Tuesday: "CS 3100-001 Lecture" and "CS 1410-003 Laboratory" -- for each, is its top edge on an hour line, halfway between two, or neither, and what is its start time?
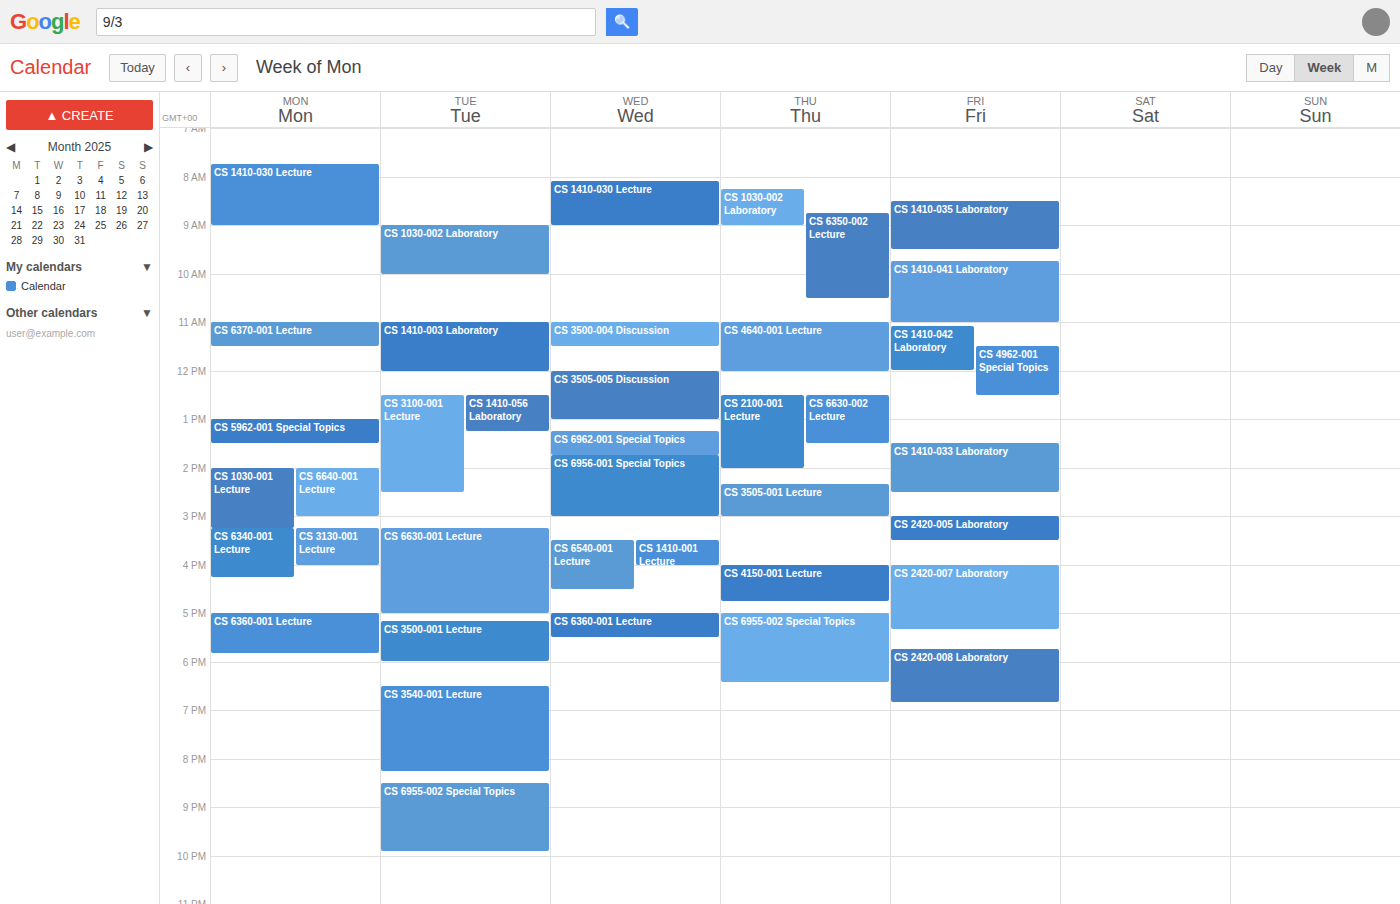
"CS 3100-001 Lecture": 12:30, halfway between the 12:00 and 13:00 lines. "CS 1410-003 Laboratory": 11:00, exactly on the 11:00 line.